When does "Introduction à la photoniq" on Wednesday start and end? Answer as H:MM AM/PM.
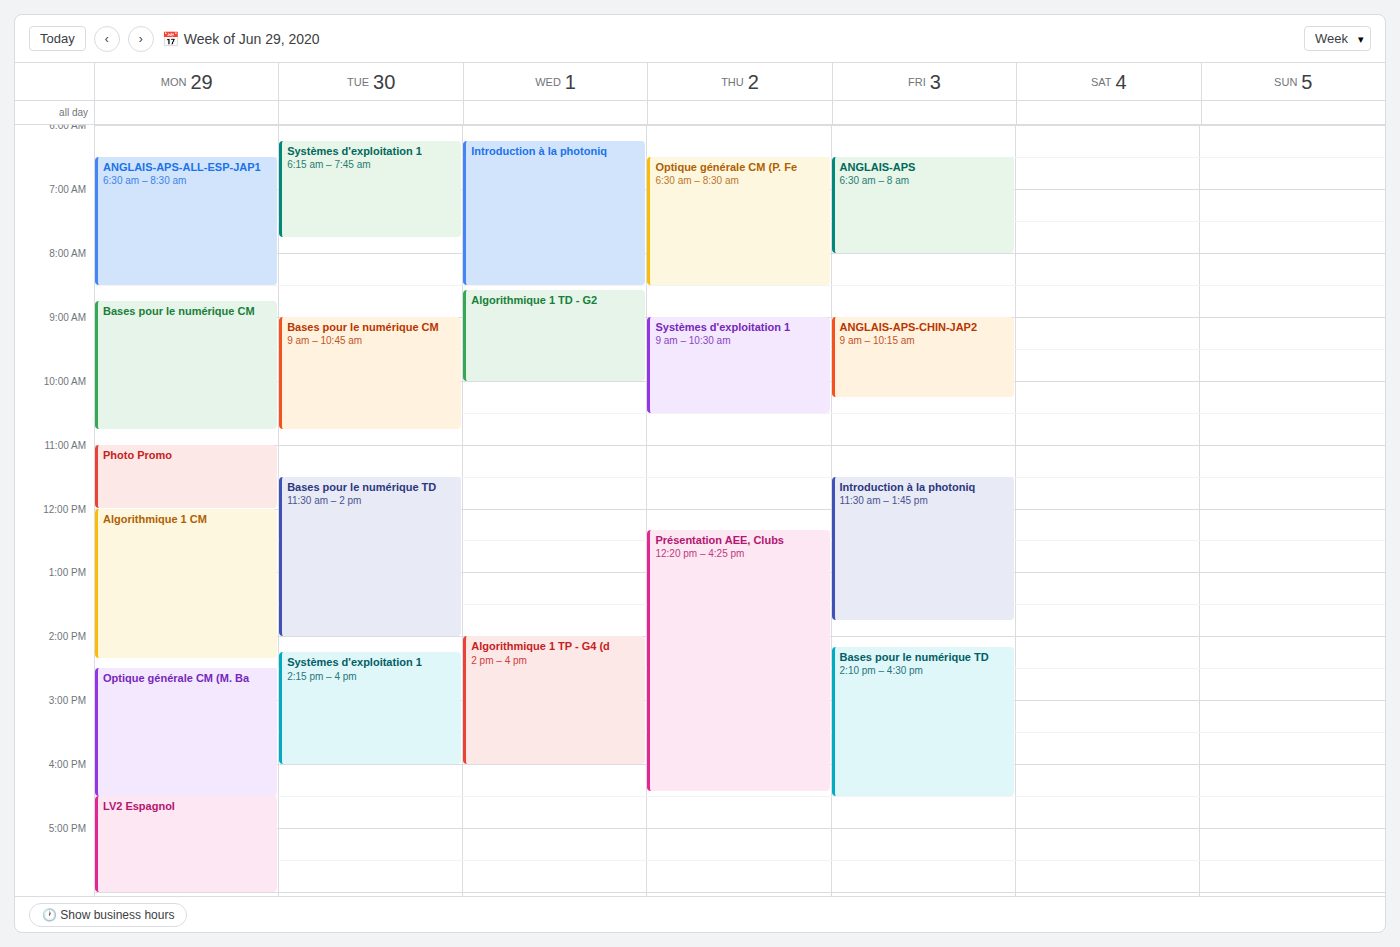
6:15 AM to 8:30 AM